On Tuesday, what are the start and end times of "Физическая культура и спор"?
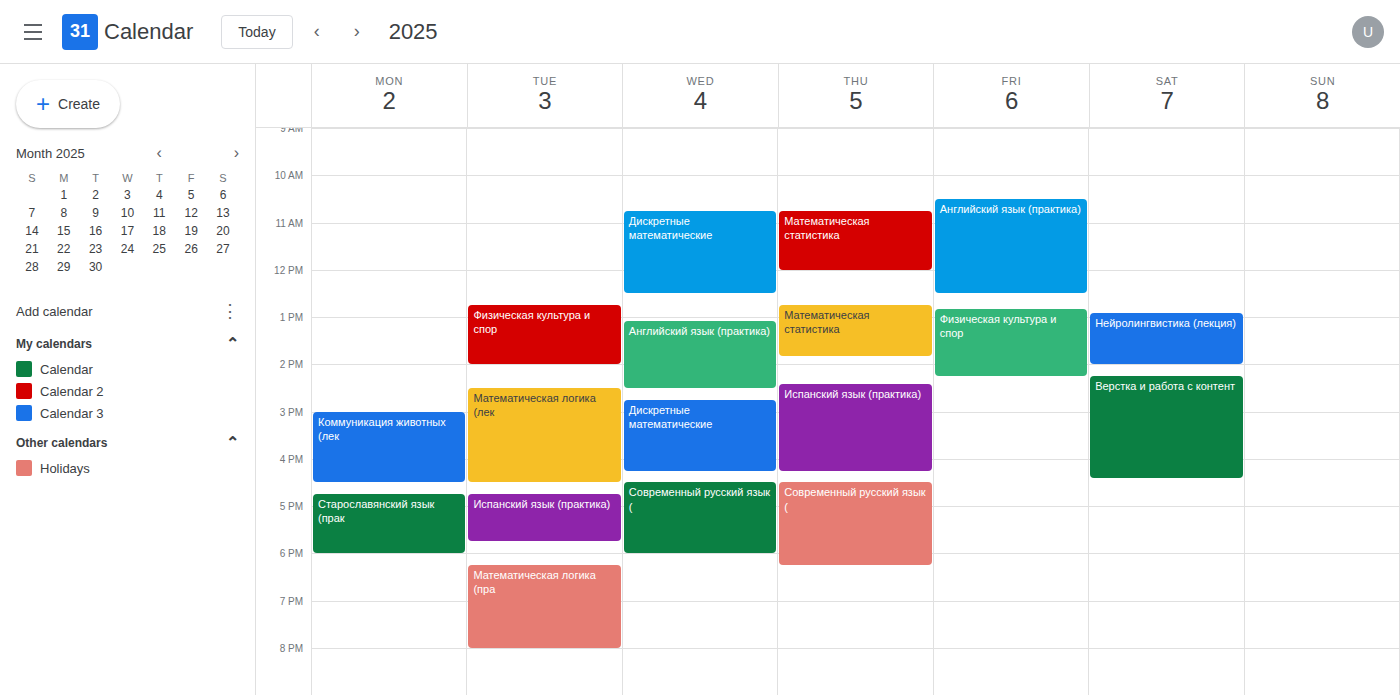
12:45 PM to 2:00 PM